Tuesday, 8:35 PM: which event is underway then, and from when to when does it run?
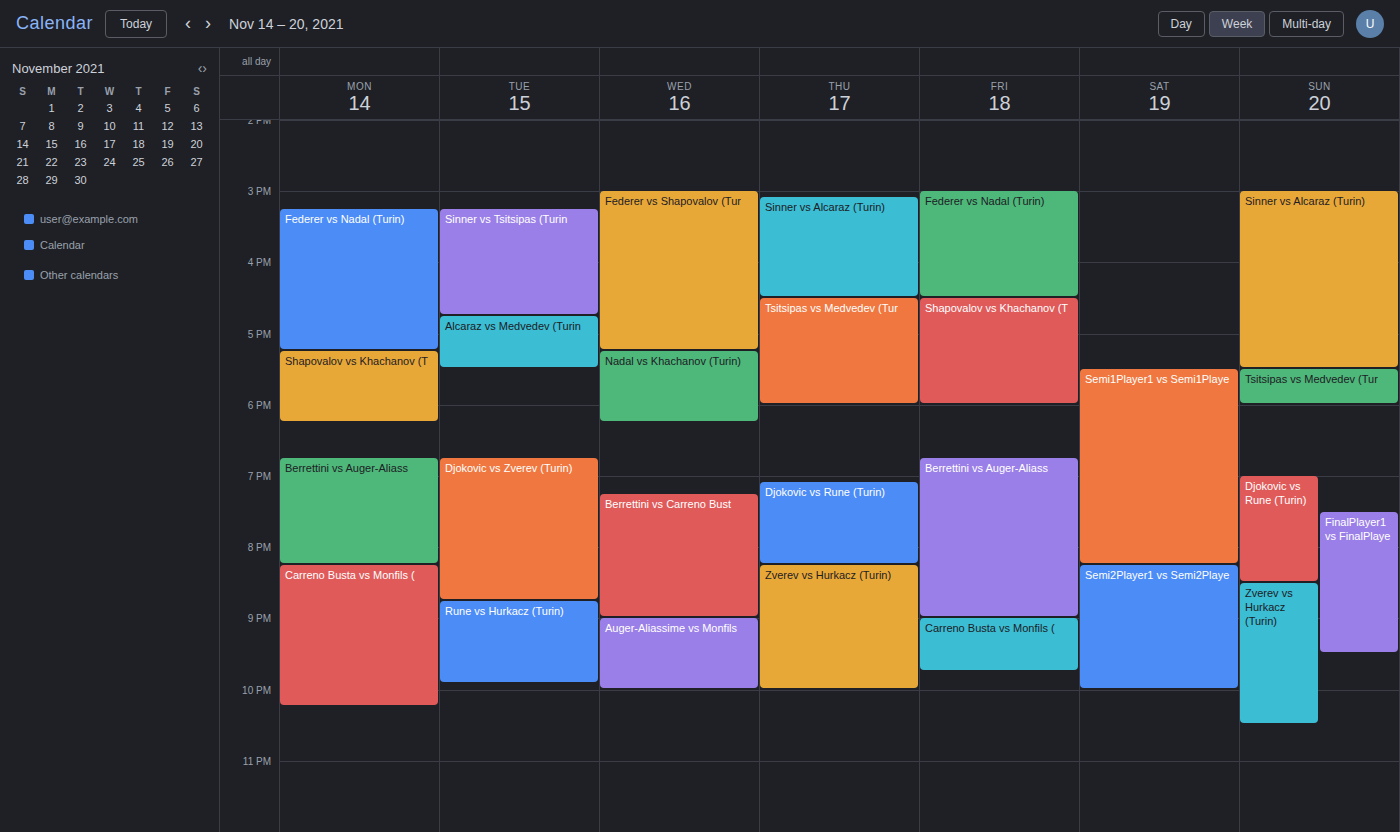
"Djokovic vs Zverev (Turin)", 6:45 PM to 8:45 PM